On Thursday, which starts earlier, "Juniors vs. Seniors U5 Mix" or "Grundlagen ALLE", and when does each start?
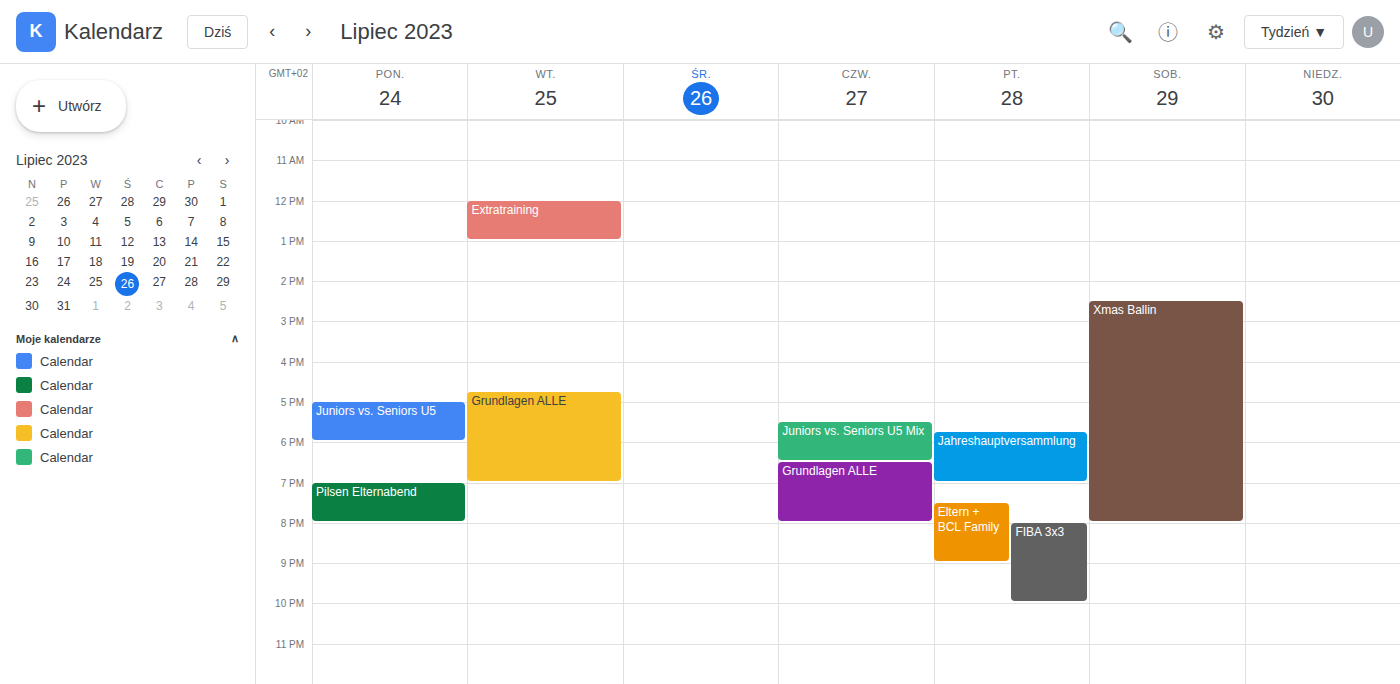
"Juniors vs. Seniors U5 Mix" 5:30 PM; "Grundlagen ALLE" 6:30 PM.